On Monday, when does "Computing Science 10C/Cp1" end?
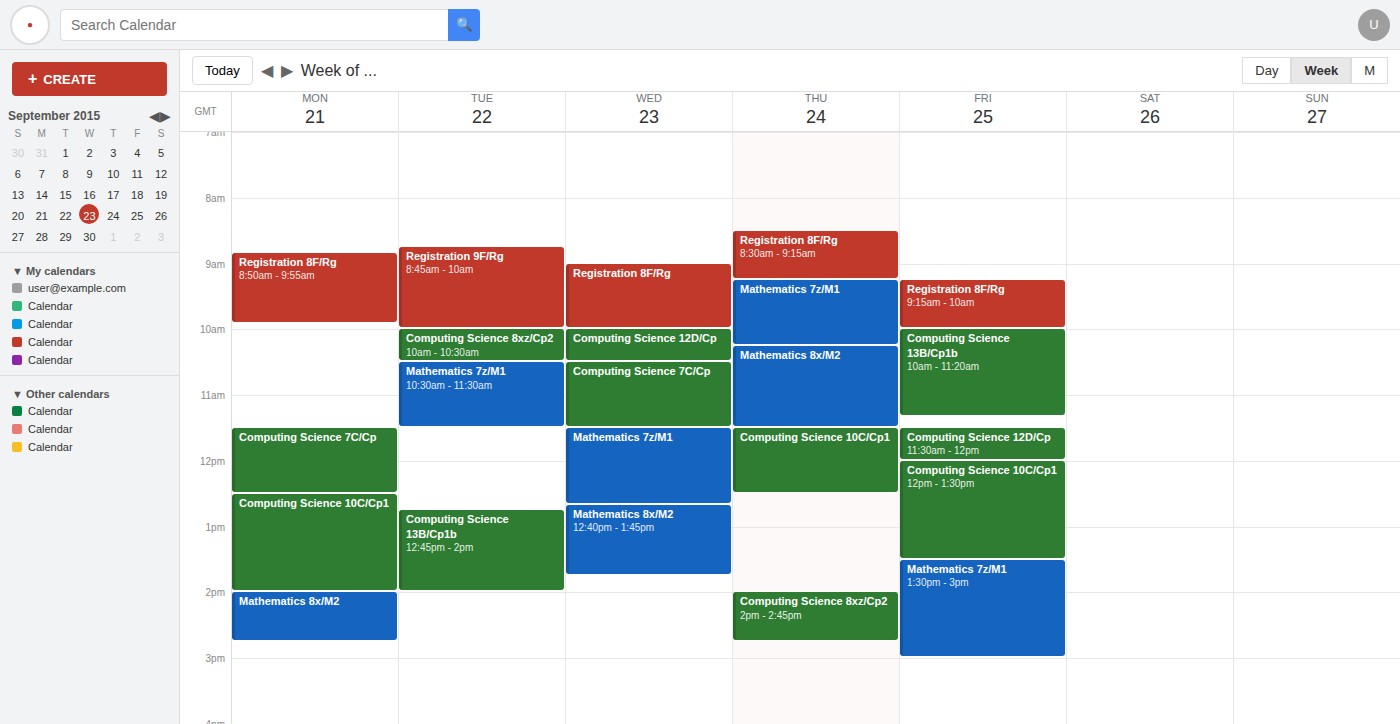
2:00 PM